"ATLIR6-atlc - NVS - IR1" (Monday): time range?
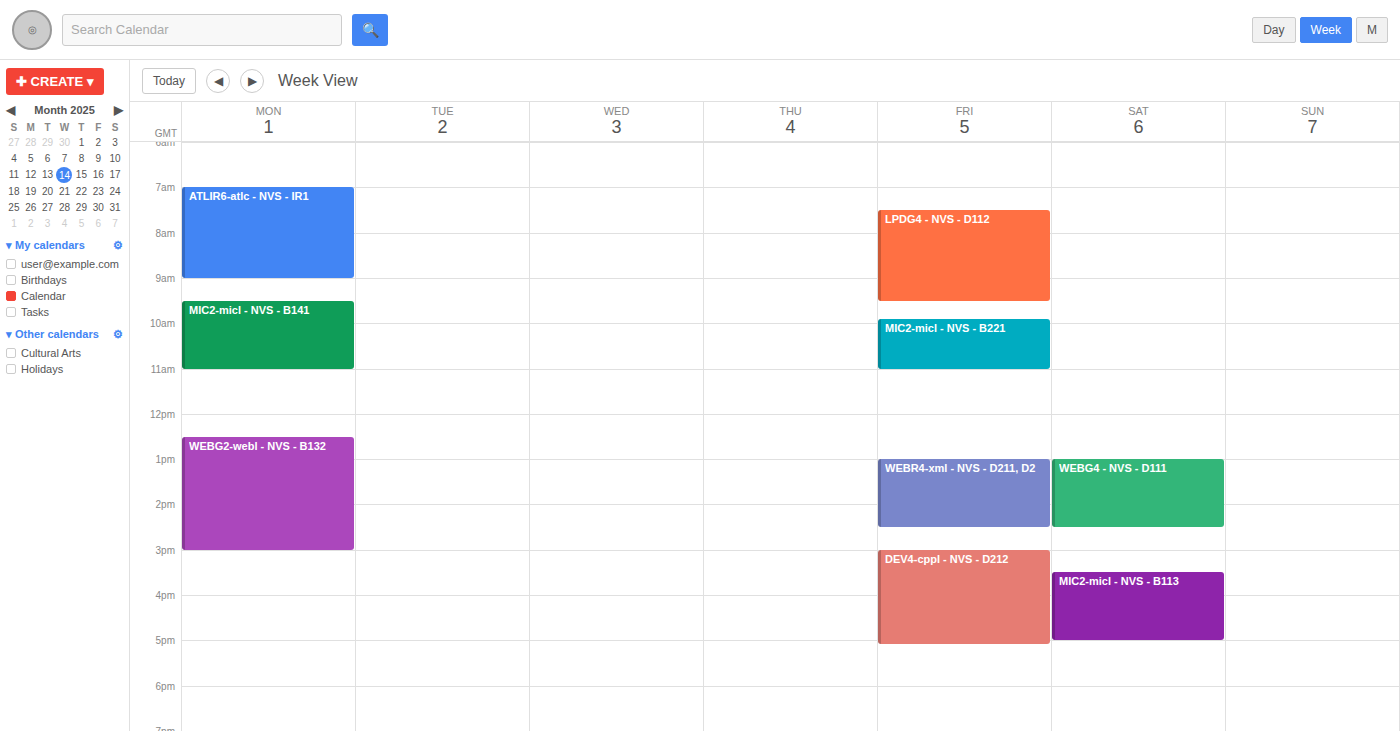
7:00 AM to 9:00 AM